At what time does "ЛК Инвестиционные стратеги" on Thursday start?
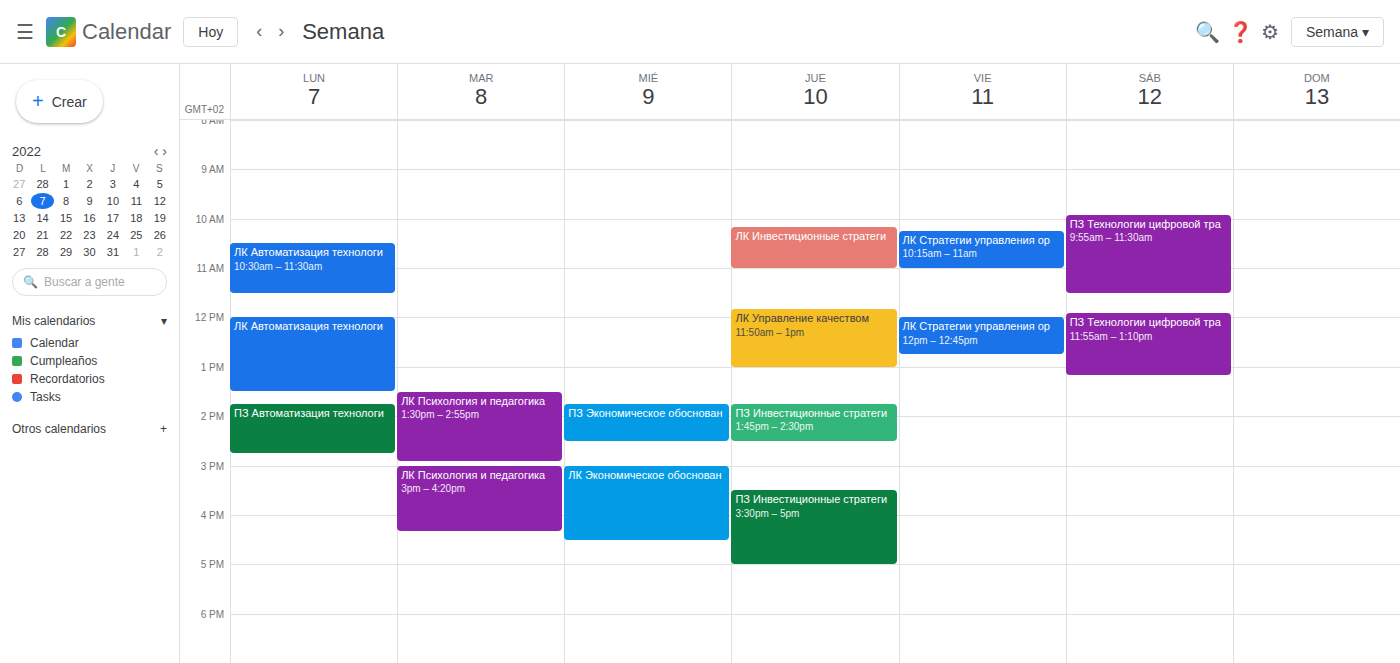
10:10 AM